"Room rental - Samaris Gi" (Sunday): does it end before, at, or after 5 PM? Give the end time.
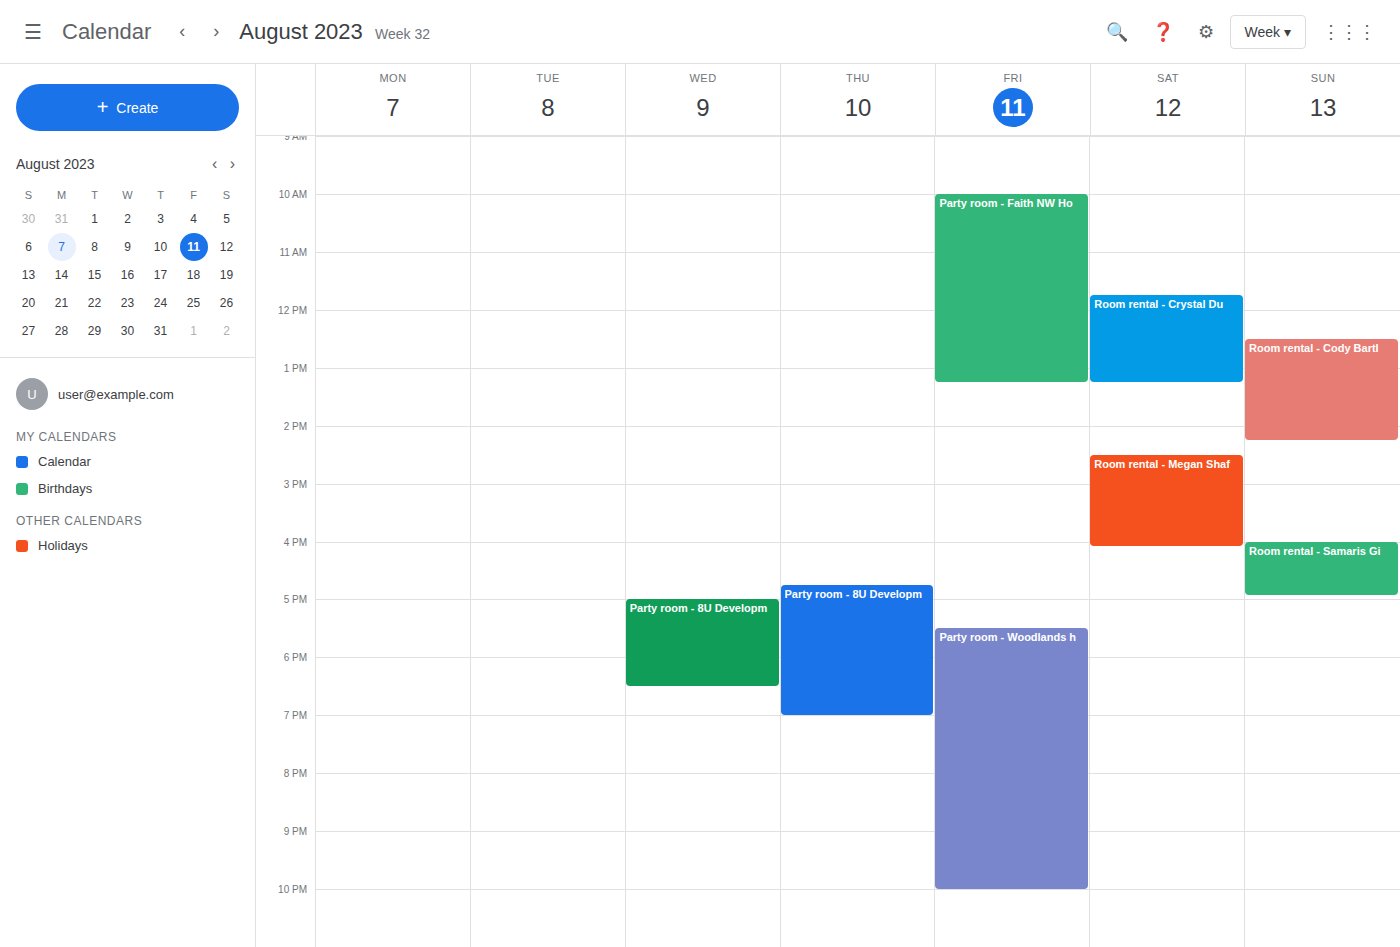
4:55 PM -- before 5 PM, 5 minutes above the 5 PM line.